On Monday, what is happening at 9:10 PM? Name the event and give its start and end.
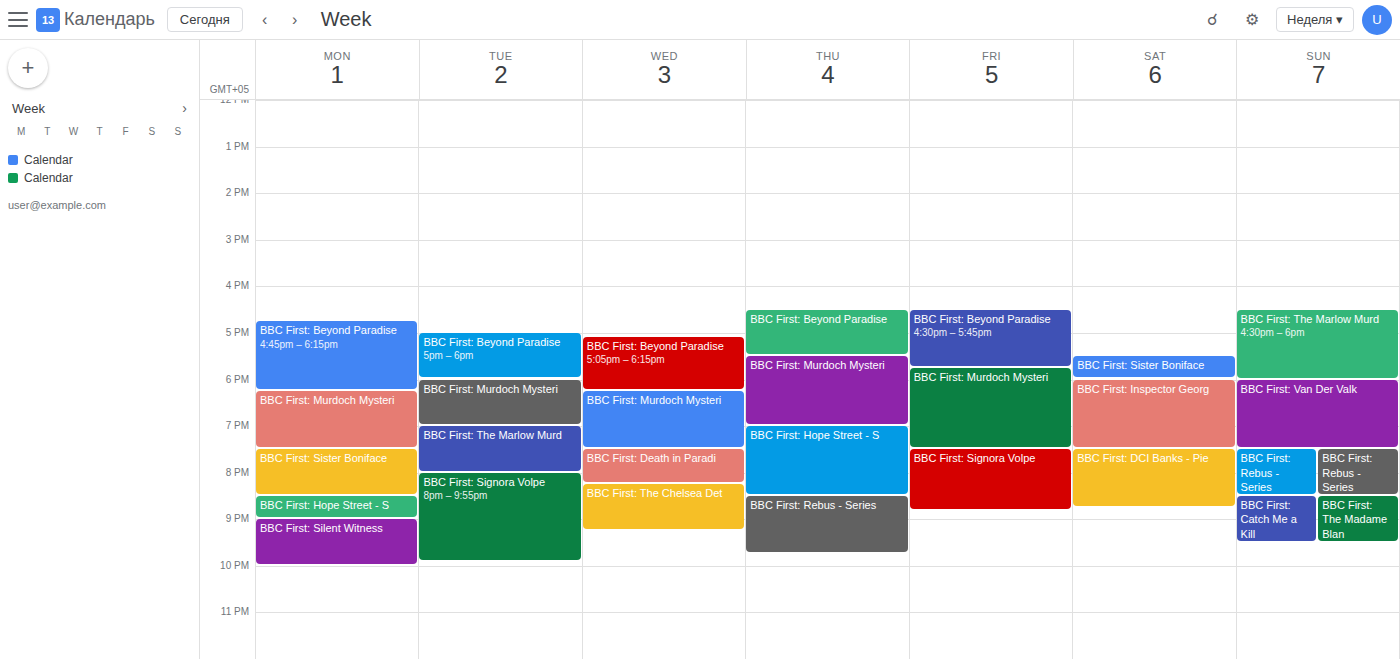
"BBC First: Silent Witness", 9:00 PM to 10:00 PM